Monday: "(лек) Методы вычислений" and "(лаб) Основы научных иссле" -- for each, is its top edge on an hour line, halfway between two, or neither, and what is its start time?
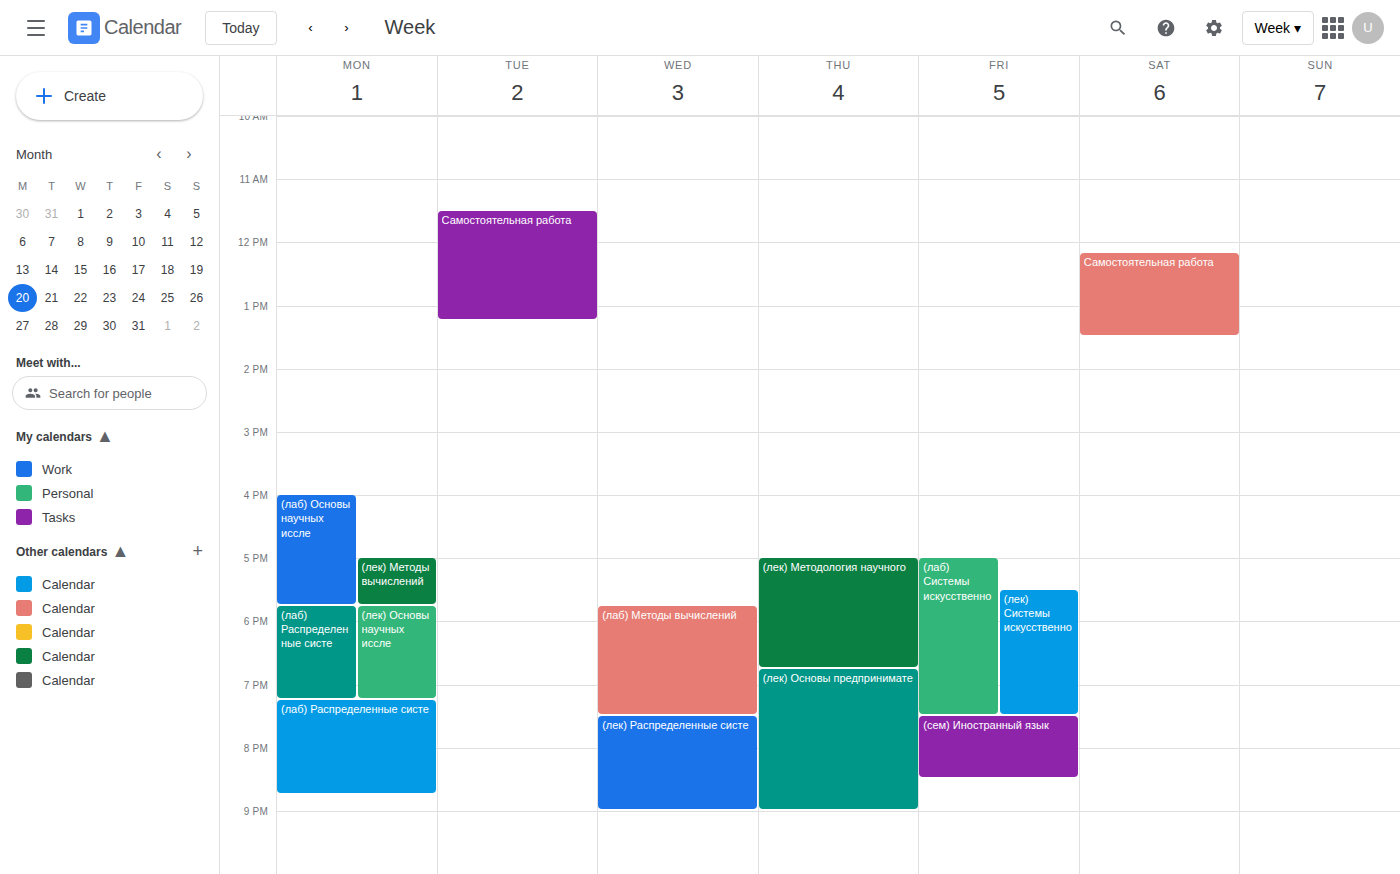
"(лек) Методы вычислений": 5:00 PM, exactly on the 5 PM line. "(лаб) Основы научных иссле": 4:00 PM, exactly on the 4 PM line.